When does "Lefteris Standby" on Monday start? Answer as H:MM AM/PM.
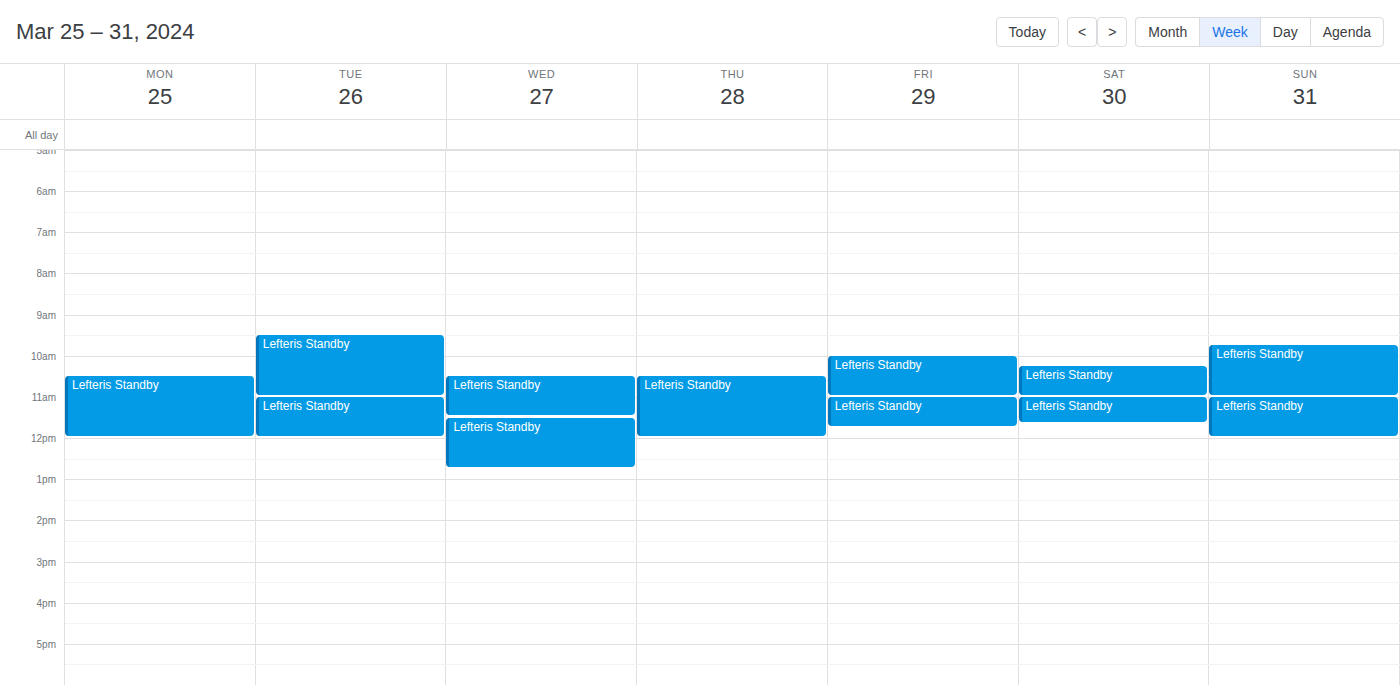
10:30 AM